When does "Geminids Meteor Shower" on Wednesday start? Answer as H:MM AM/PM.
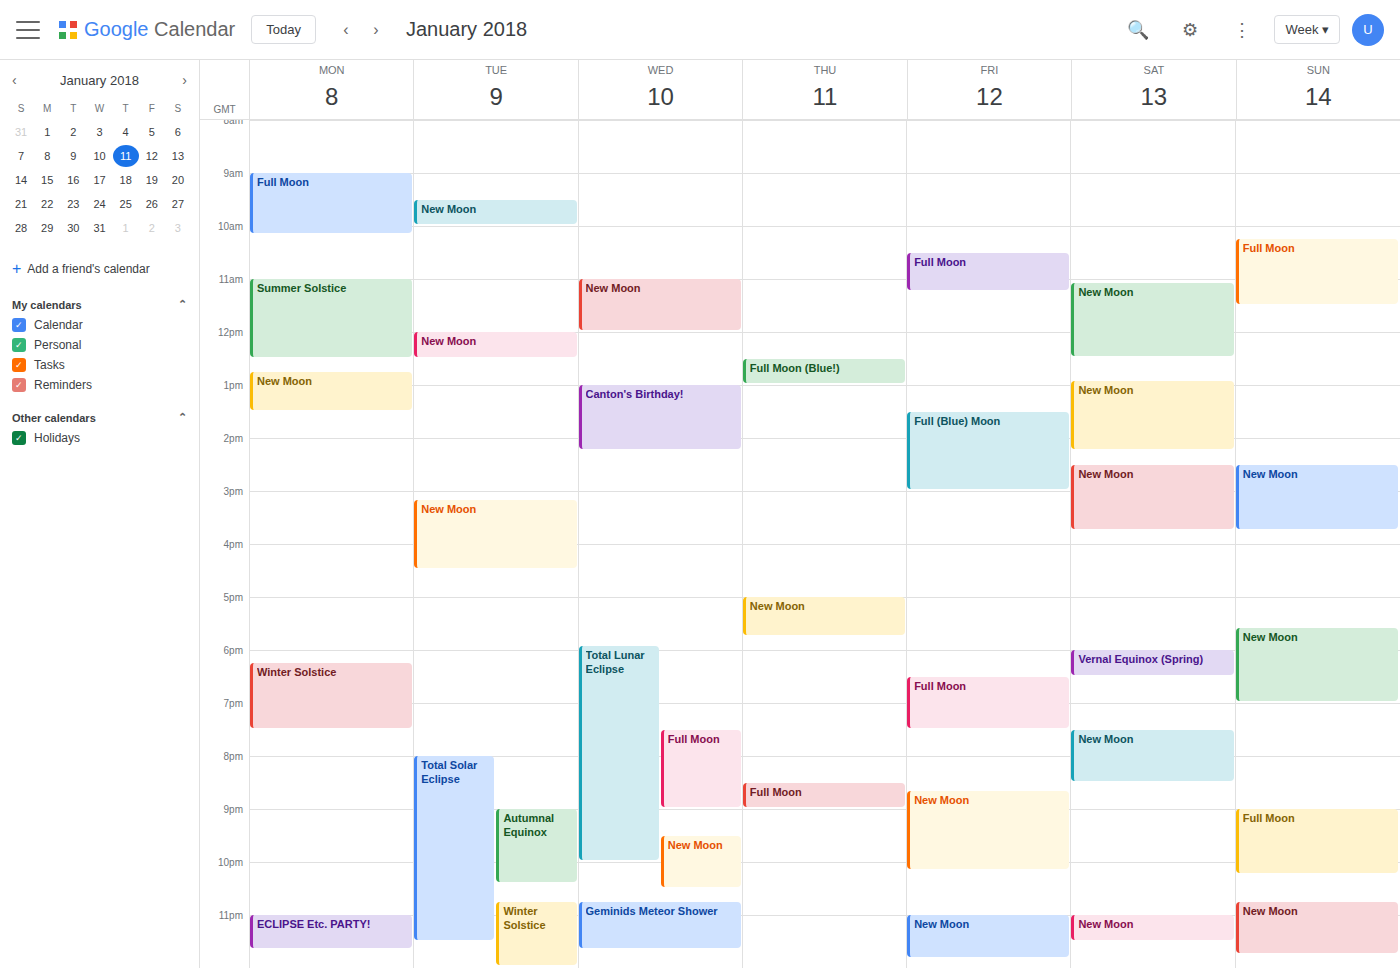
10:45 PM